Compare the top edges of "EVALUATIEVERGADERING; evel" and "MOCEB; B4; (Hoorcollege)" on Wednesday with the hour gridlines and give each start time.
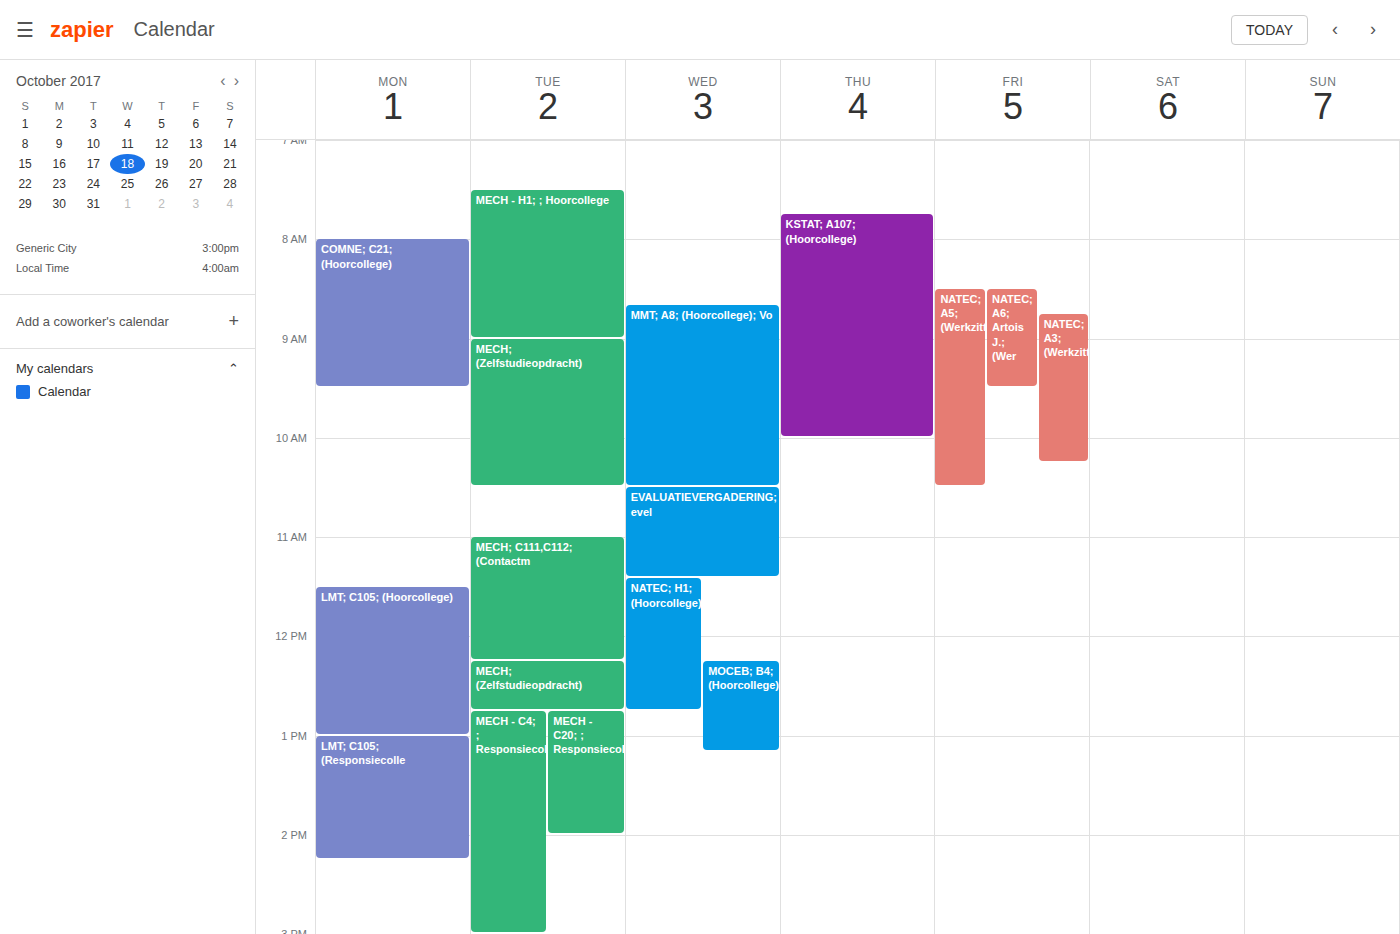
"EVALUATIEVERGADERING; evel": 10:30, halfway between the 10:00 and 11:00 lines. "MOCEB; B4; (Hoorcollege)": 12:15, neither: a quarter of the way from the 12:00 line to the 13:00 line.